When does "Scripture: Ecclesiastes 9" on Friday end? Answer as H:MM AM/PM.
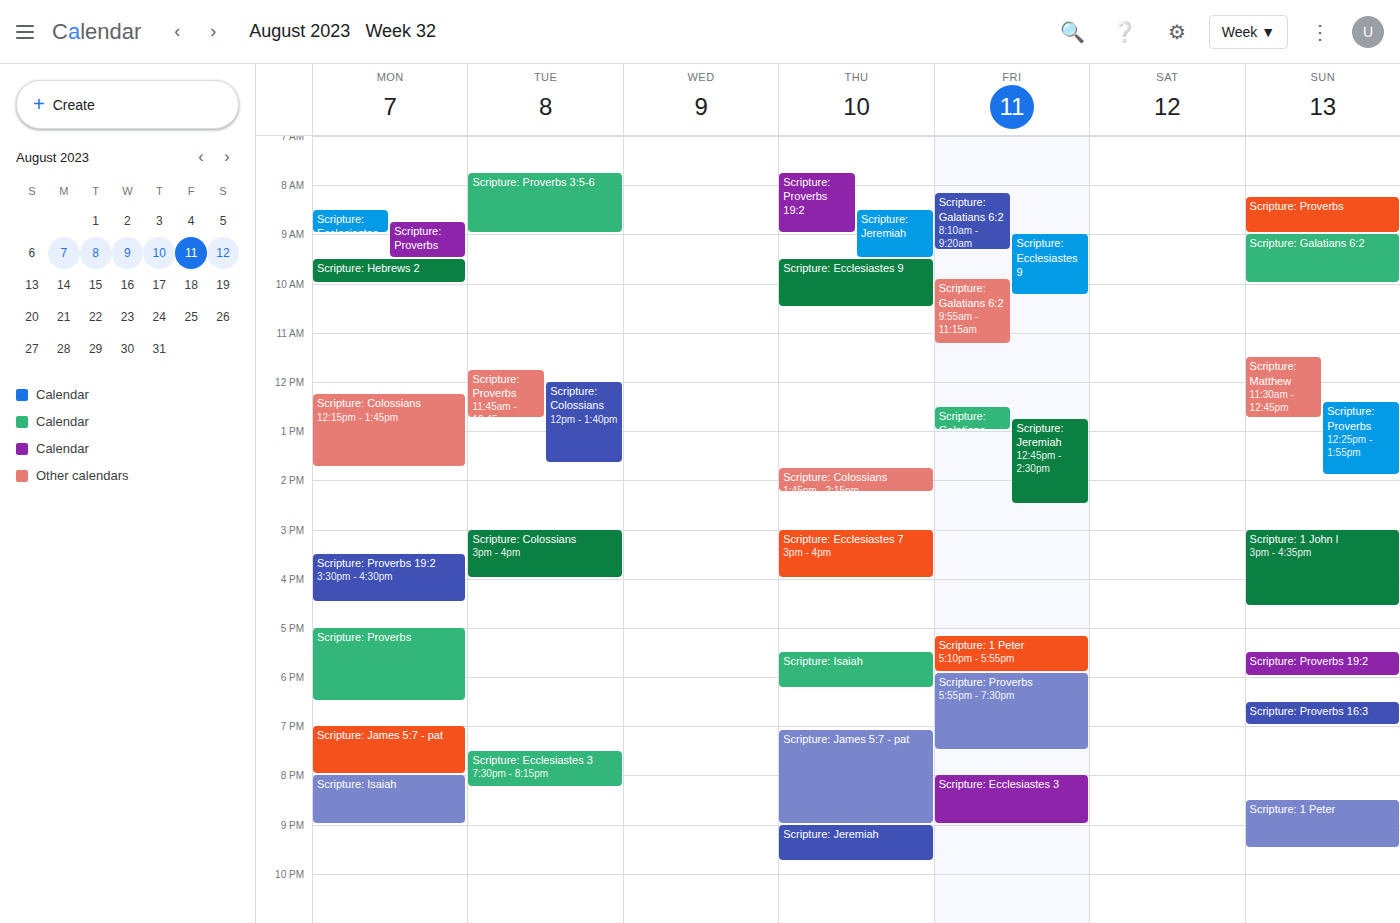
10:15 AM